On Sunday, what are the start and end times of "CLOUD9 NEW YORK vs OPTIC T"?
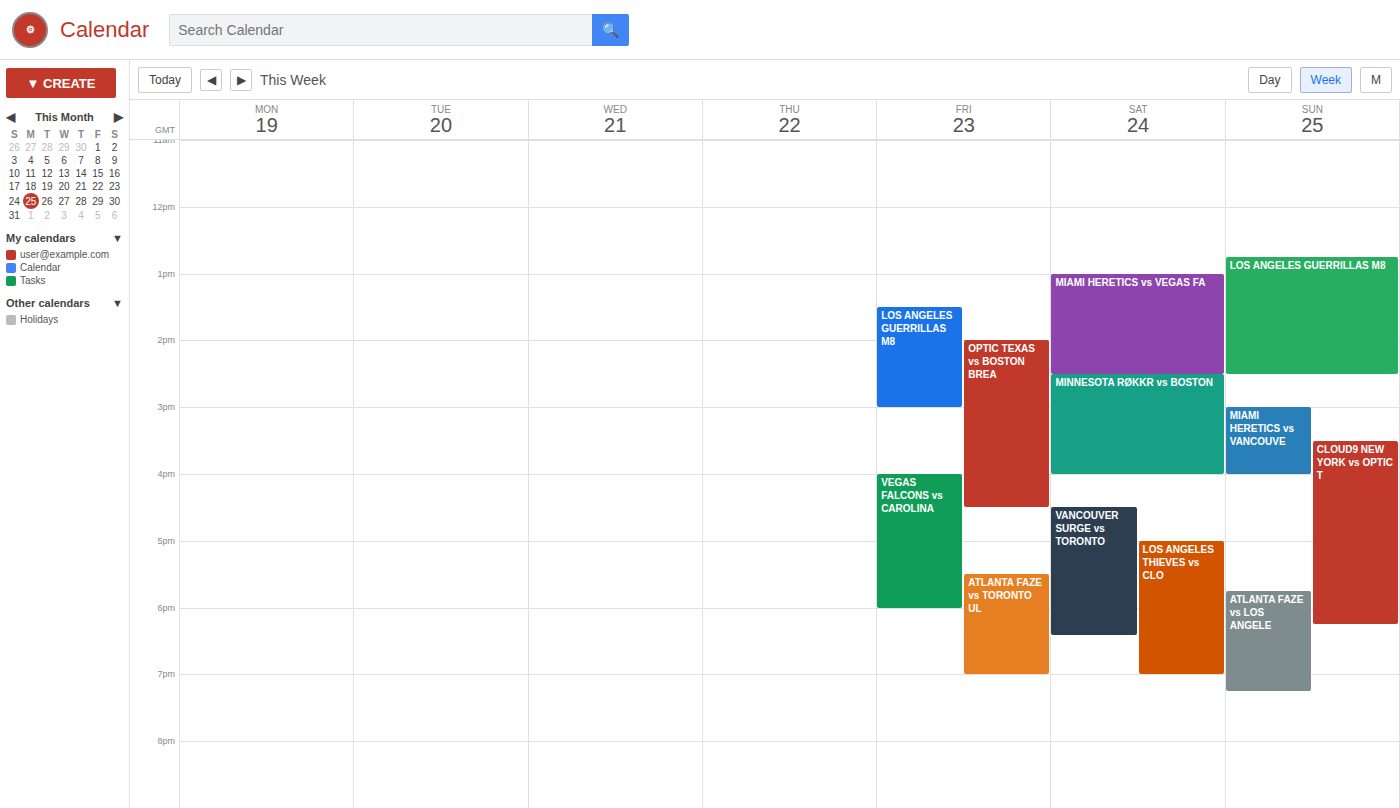
3:30 PM to 6:15 PM